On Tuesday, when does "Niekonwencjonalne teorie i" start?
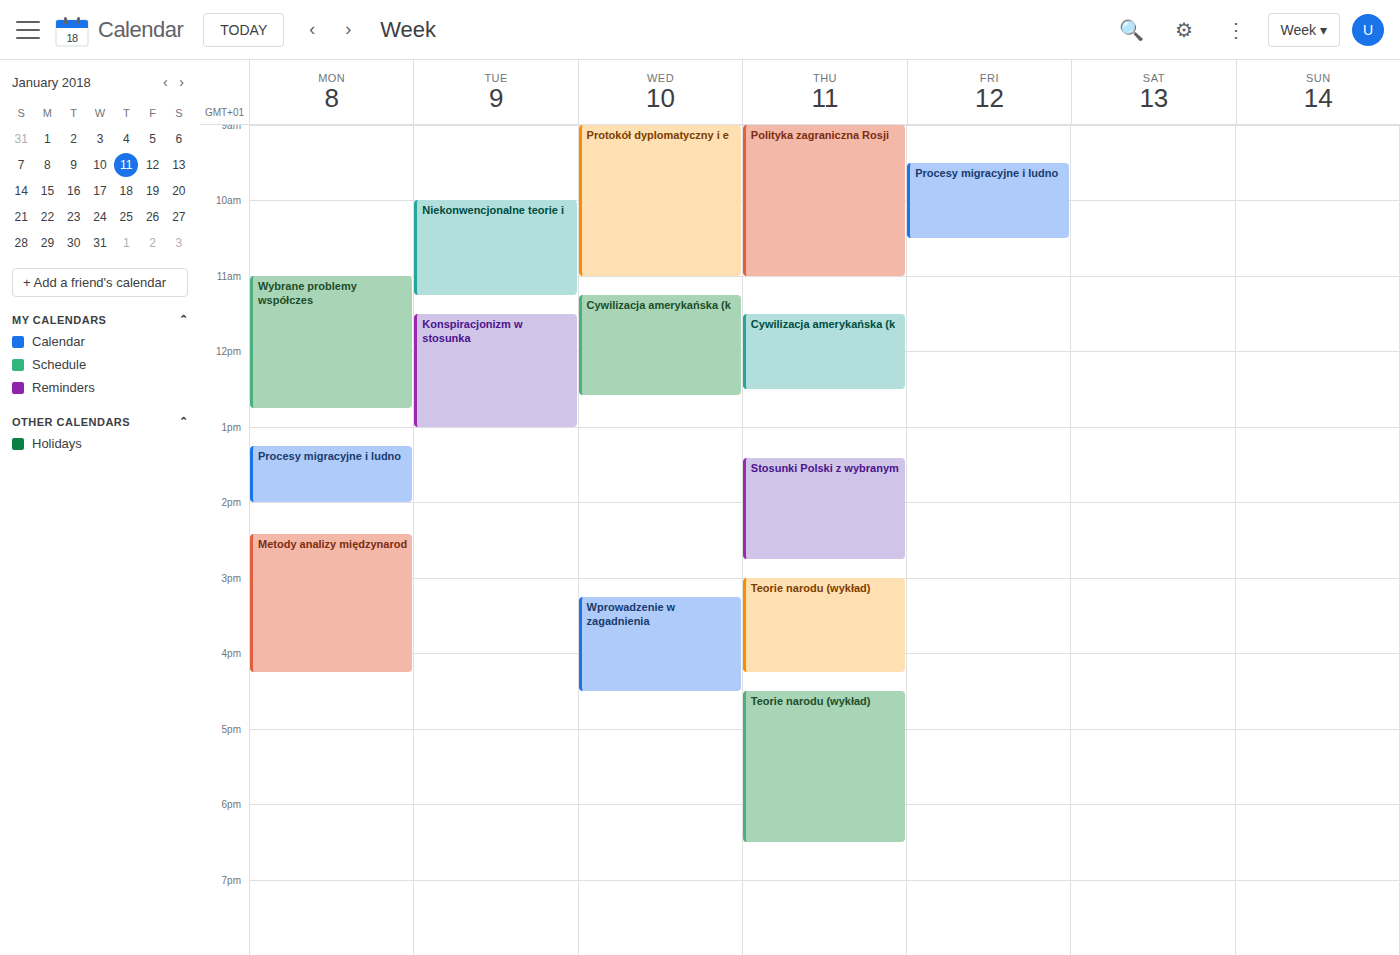
10:00 AM